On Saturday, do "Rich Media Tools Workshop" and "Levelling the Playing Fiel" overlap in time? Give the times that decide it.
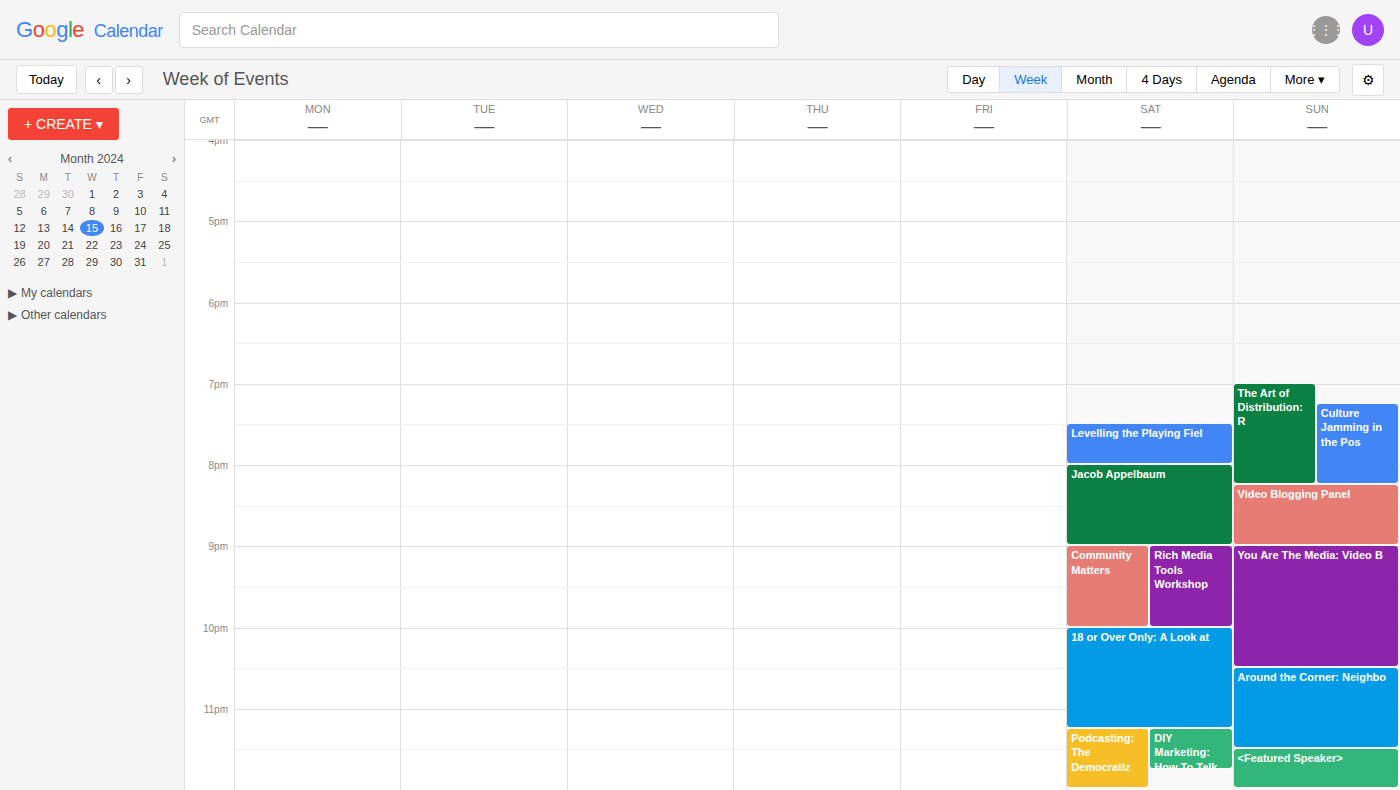
"Levelling the Playing Fiel" ends at 8:00 PM and "Rich Media Tools Workshop" starts at 9:00 PM -- no overlap.